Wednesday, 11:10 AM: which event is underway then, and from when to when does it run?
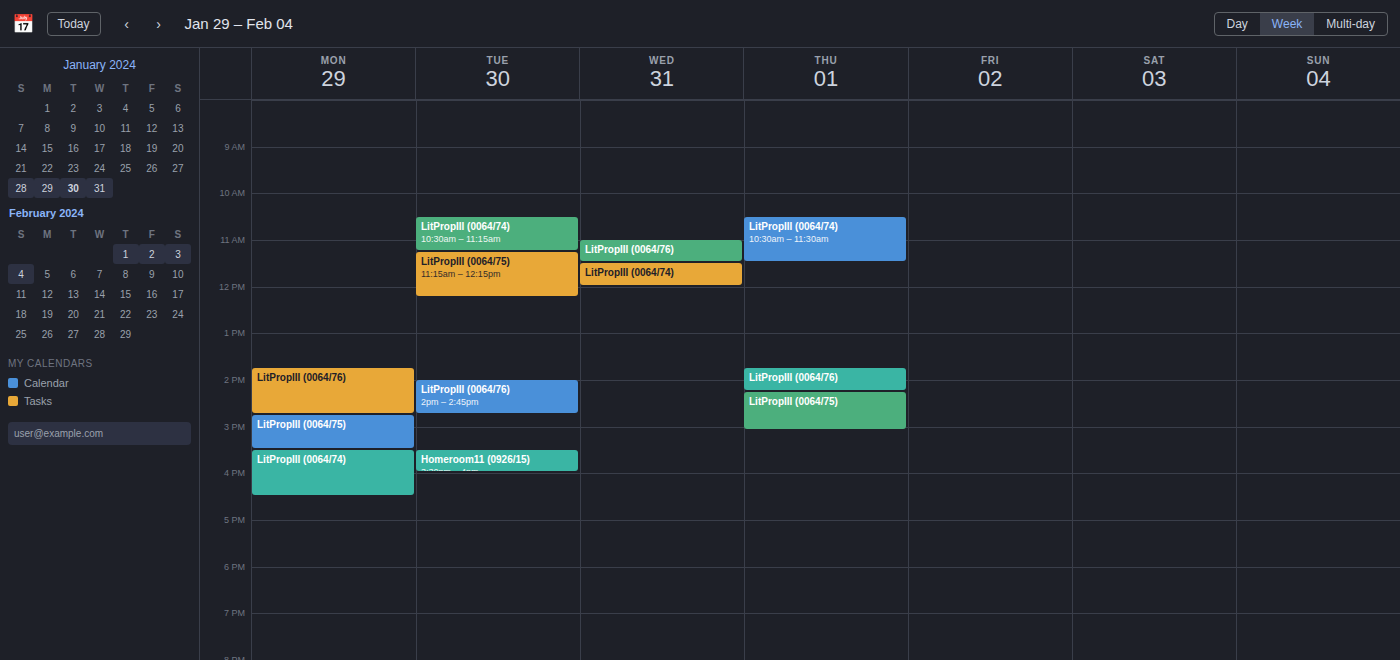
"LitPropIII (0064/76)", 11:00 AM to 11:30 AM